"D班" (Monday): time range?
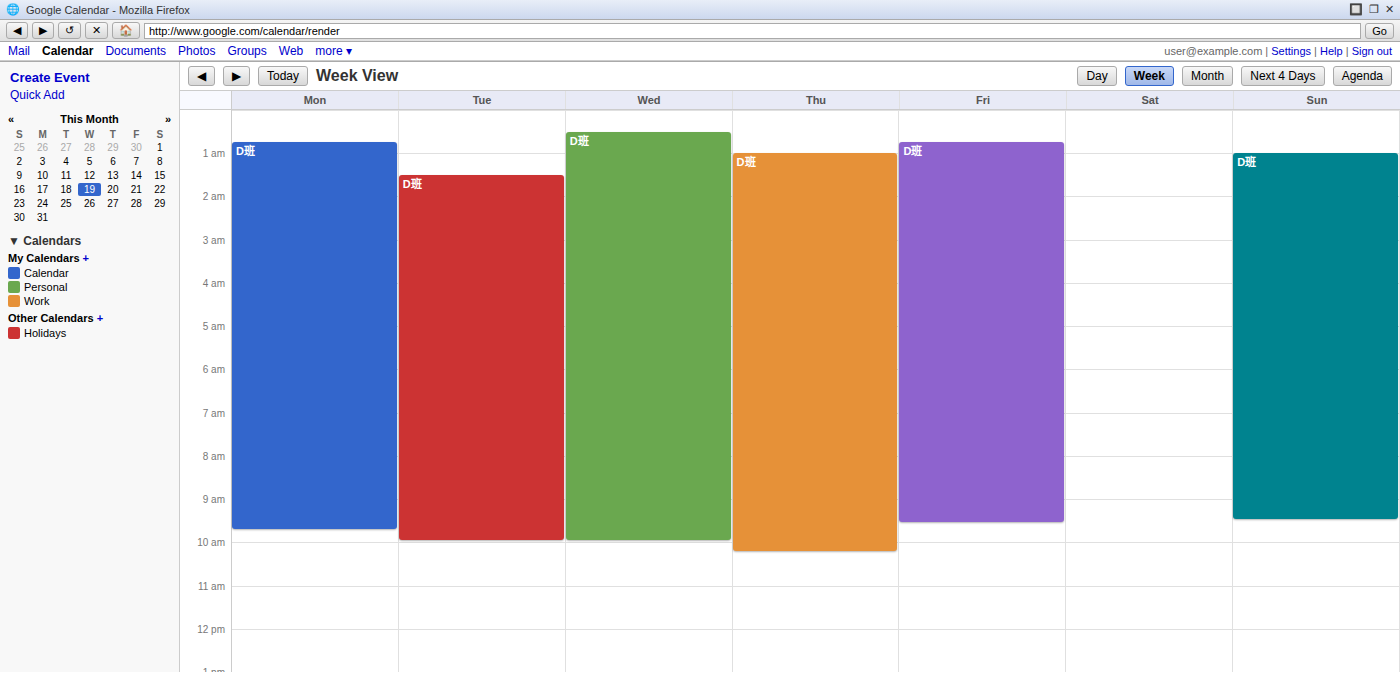
12:45 AM to 9:45 AM